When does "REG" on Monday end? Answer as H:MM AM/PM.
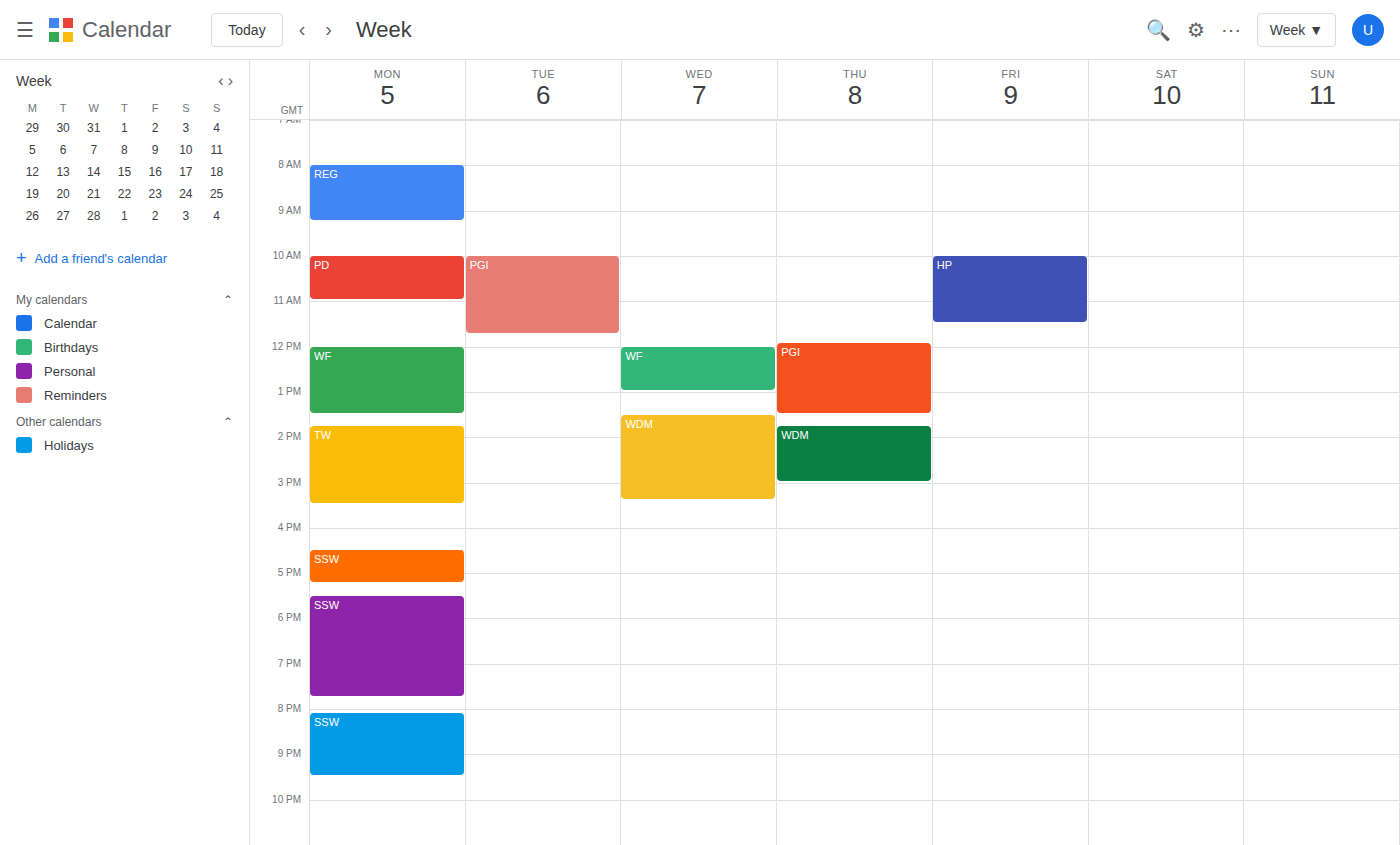
9:15 AM